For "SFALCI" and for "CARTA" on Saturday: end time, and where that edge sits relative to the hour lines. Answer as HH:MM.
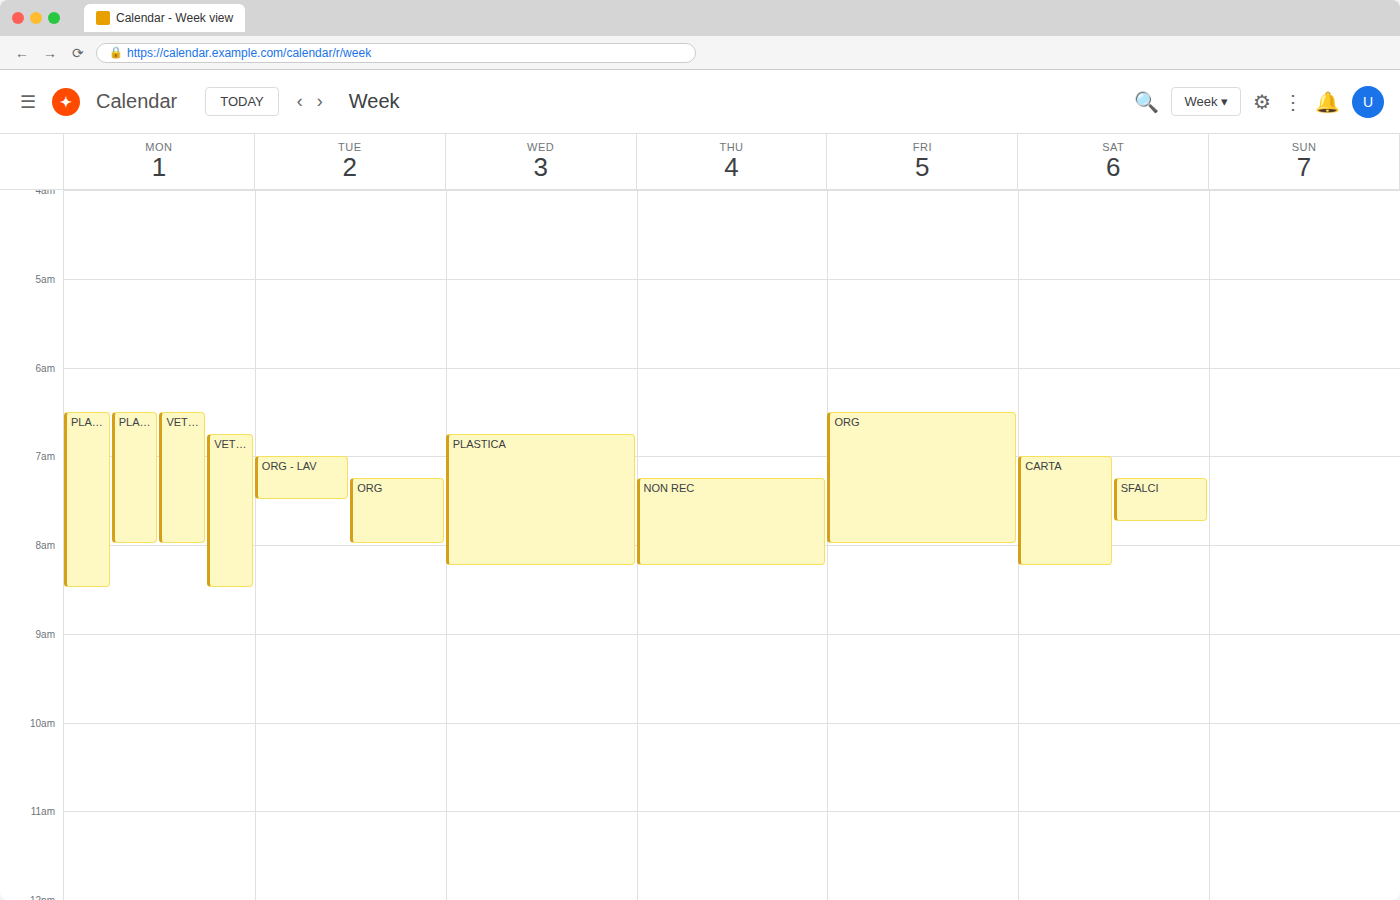
"SFALCI": 07:45, neither: three quarters of the way from the 07:00 line to the 08:00 line. "CARTA": 08:15, neither: a quarter of the way from the 08:00 line to the 09:00 line.